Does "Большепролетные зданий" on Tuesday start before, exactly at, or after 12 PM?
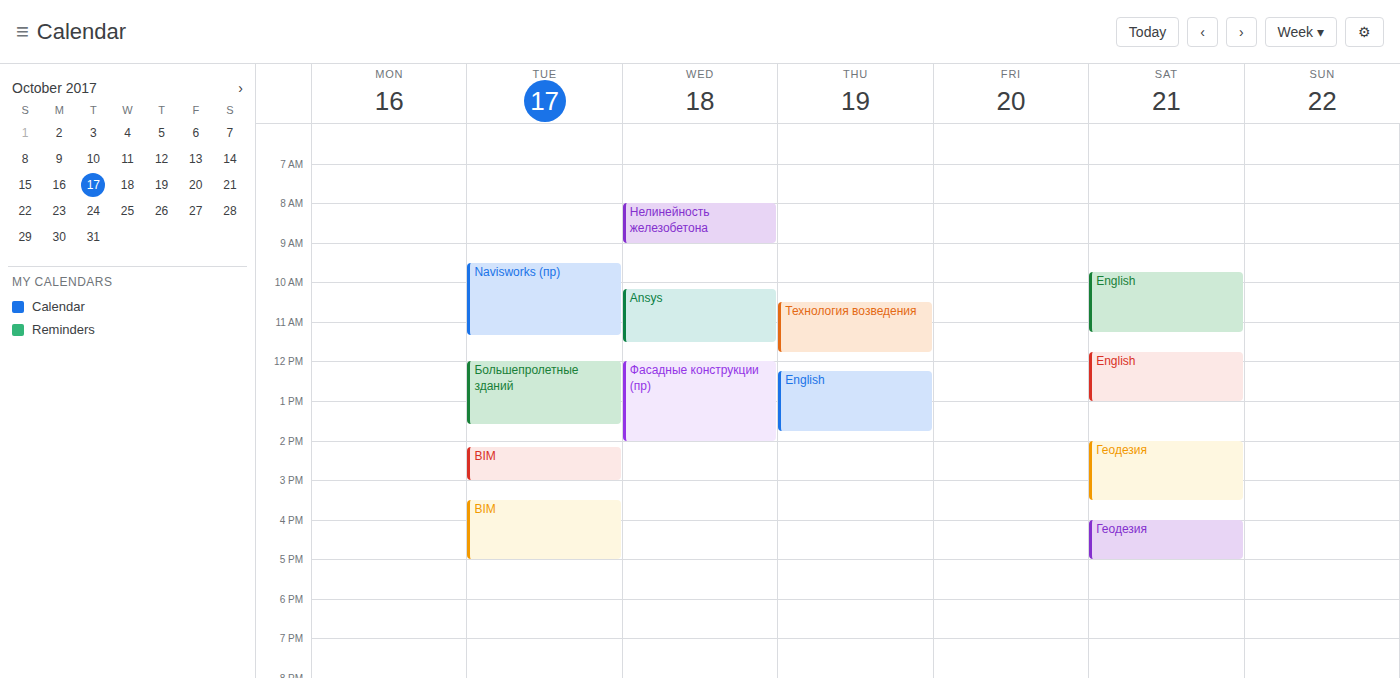
12:00 PM -- exactly at 12 PM, on the 12 PM line.